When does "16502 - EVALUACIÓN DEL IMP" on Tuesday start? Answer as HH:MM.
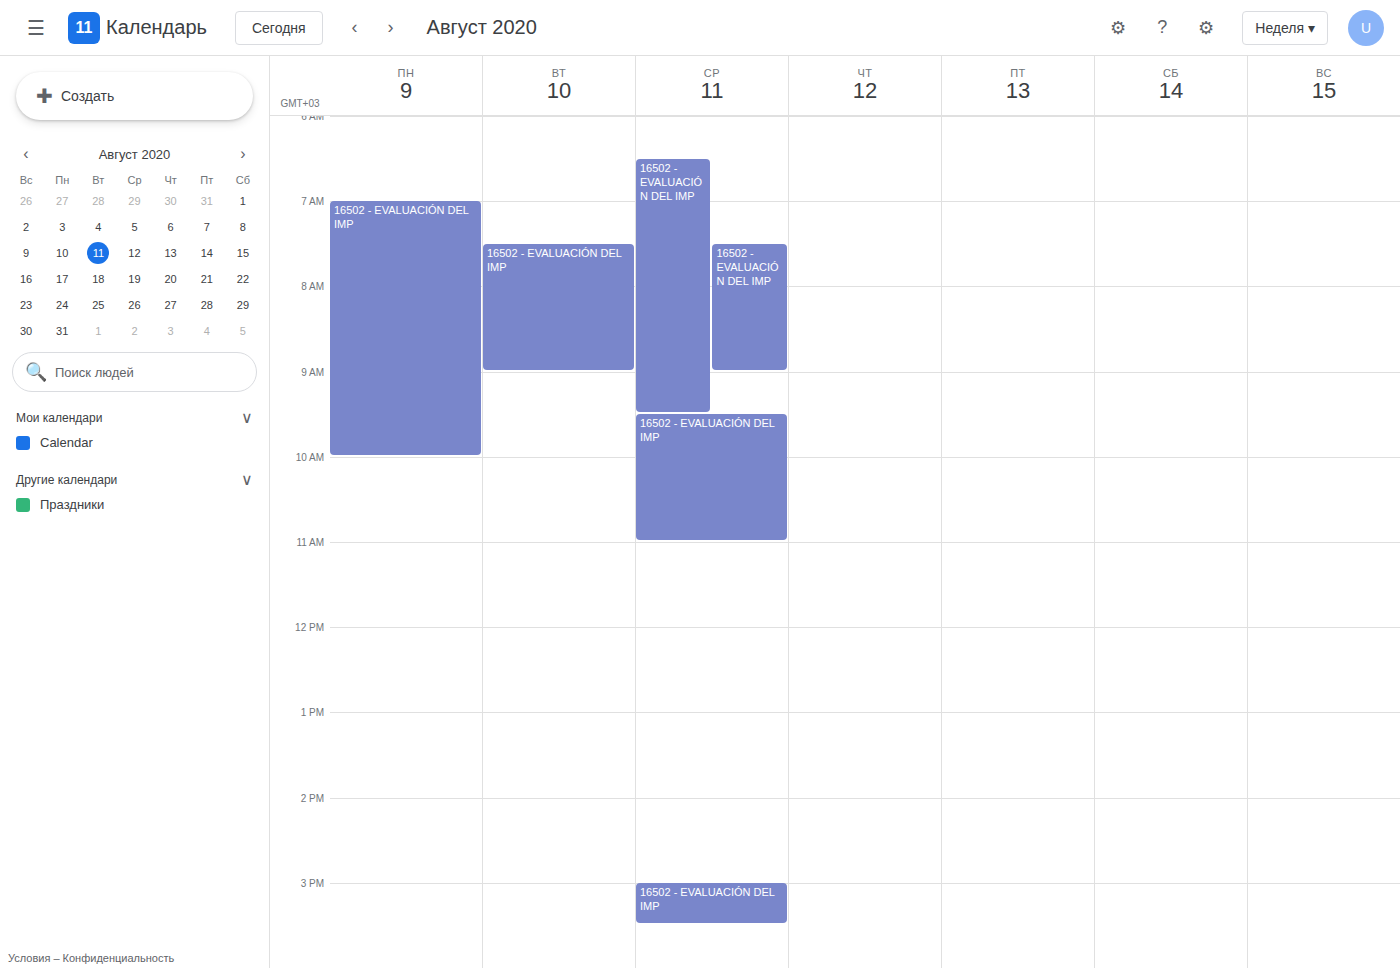
07:30